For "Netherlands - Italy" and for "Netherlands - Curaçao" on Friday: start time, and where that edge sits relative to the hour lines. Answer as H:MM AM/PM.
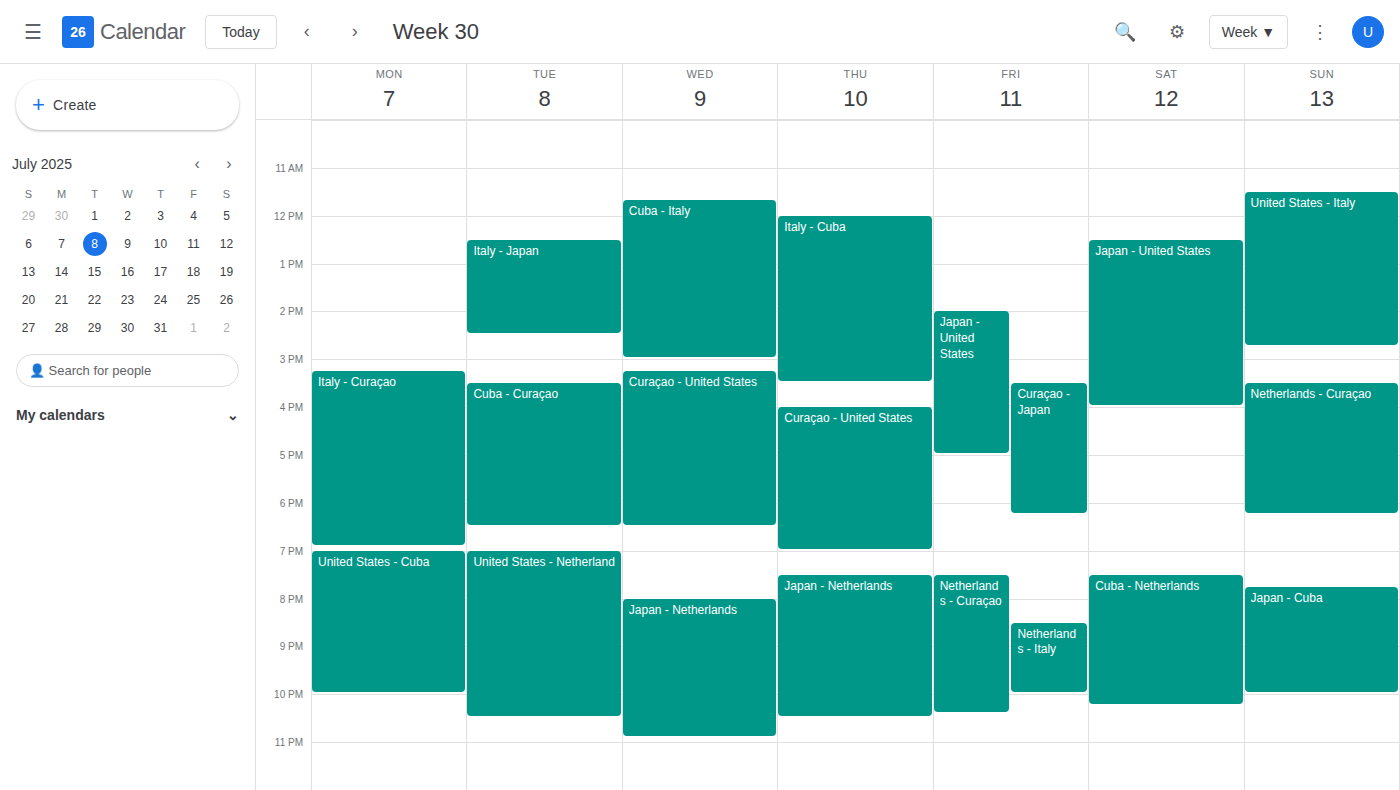
"Netherlands - Italy": 8:30 PM, halfway between the 8 PM and 9 PM lines. "Netherlands - Curaçao": 7:30 PM, halfway between the 7 PM and 8 PM lines.